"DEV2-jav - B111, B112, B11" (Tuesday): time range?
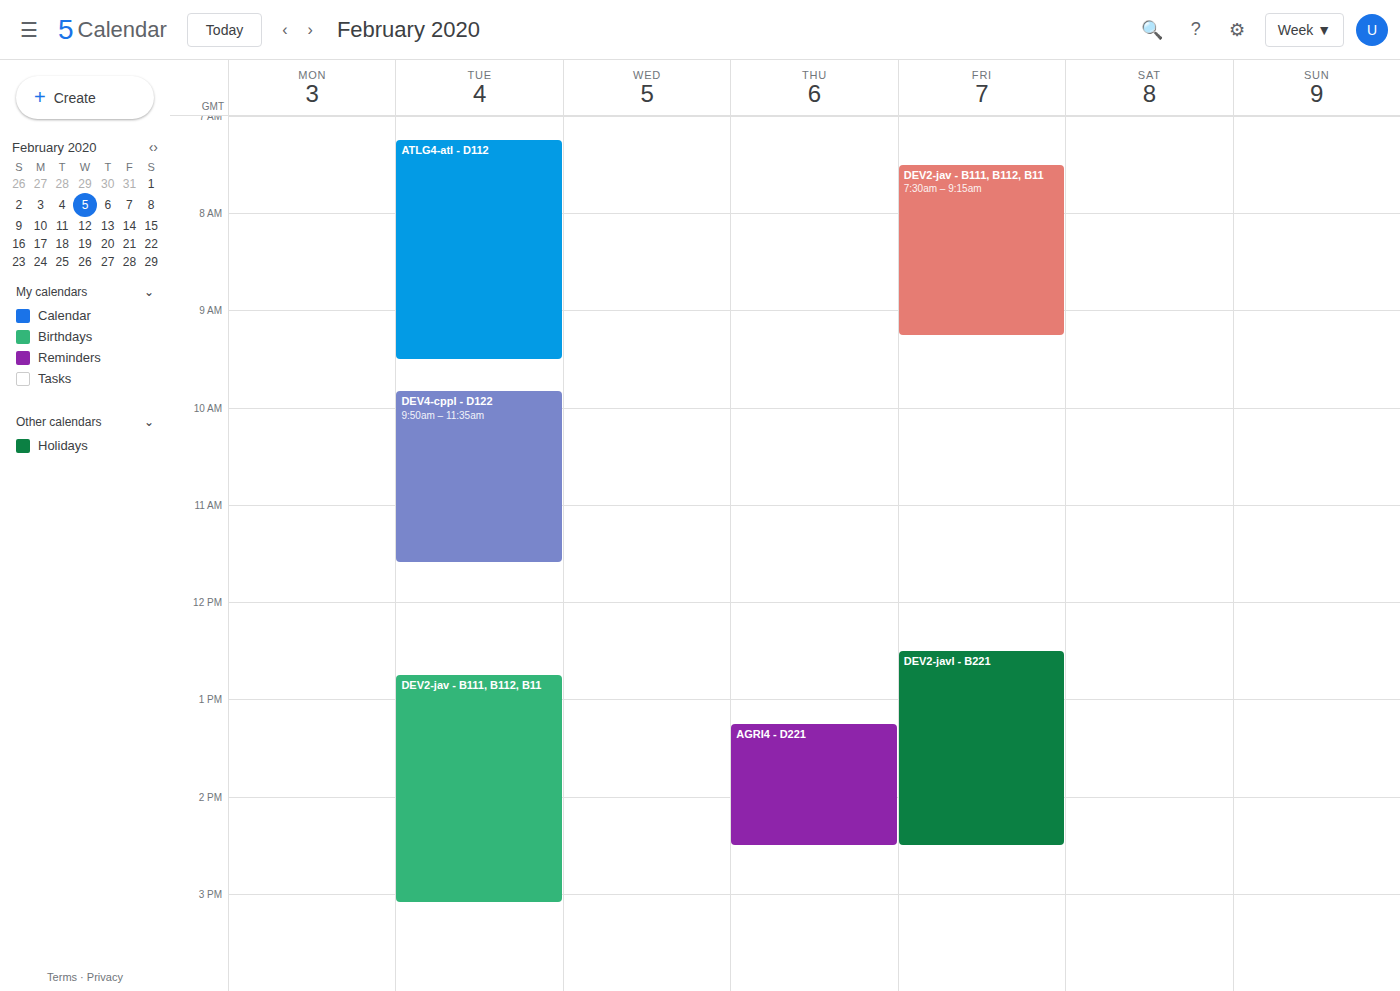
12:45 PM to 3:05 PM